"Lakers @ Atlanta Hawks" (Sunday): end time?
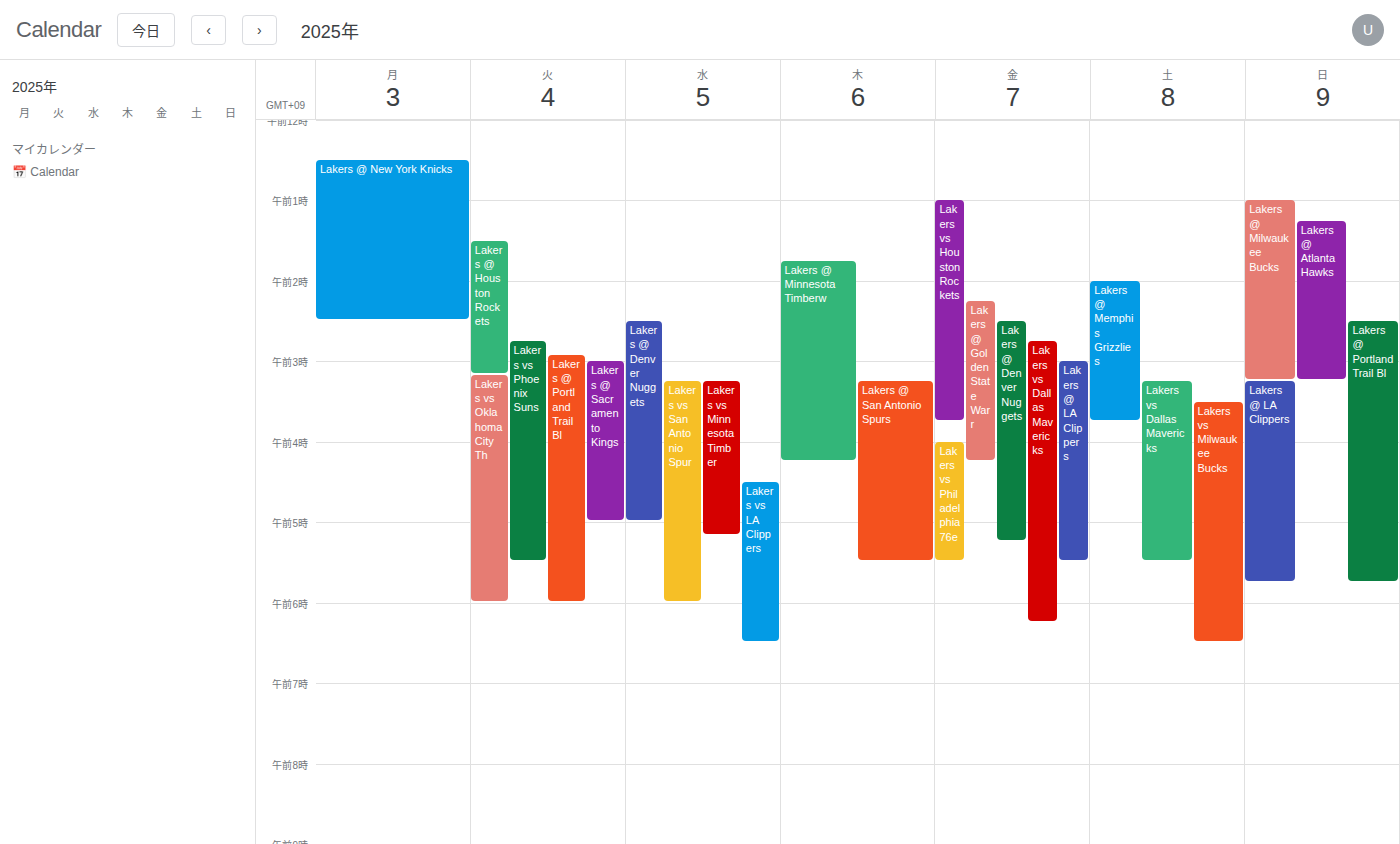
03:15